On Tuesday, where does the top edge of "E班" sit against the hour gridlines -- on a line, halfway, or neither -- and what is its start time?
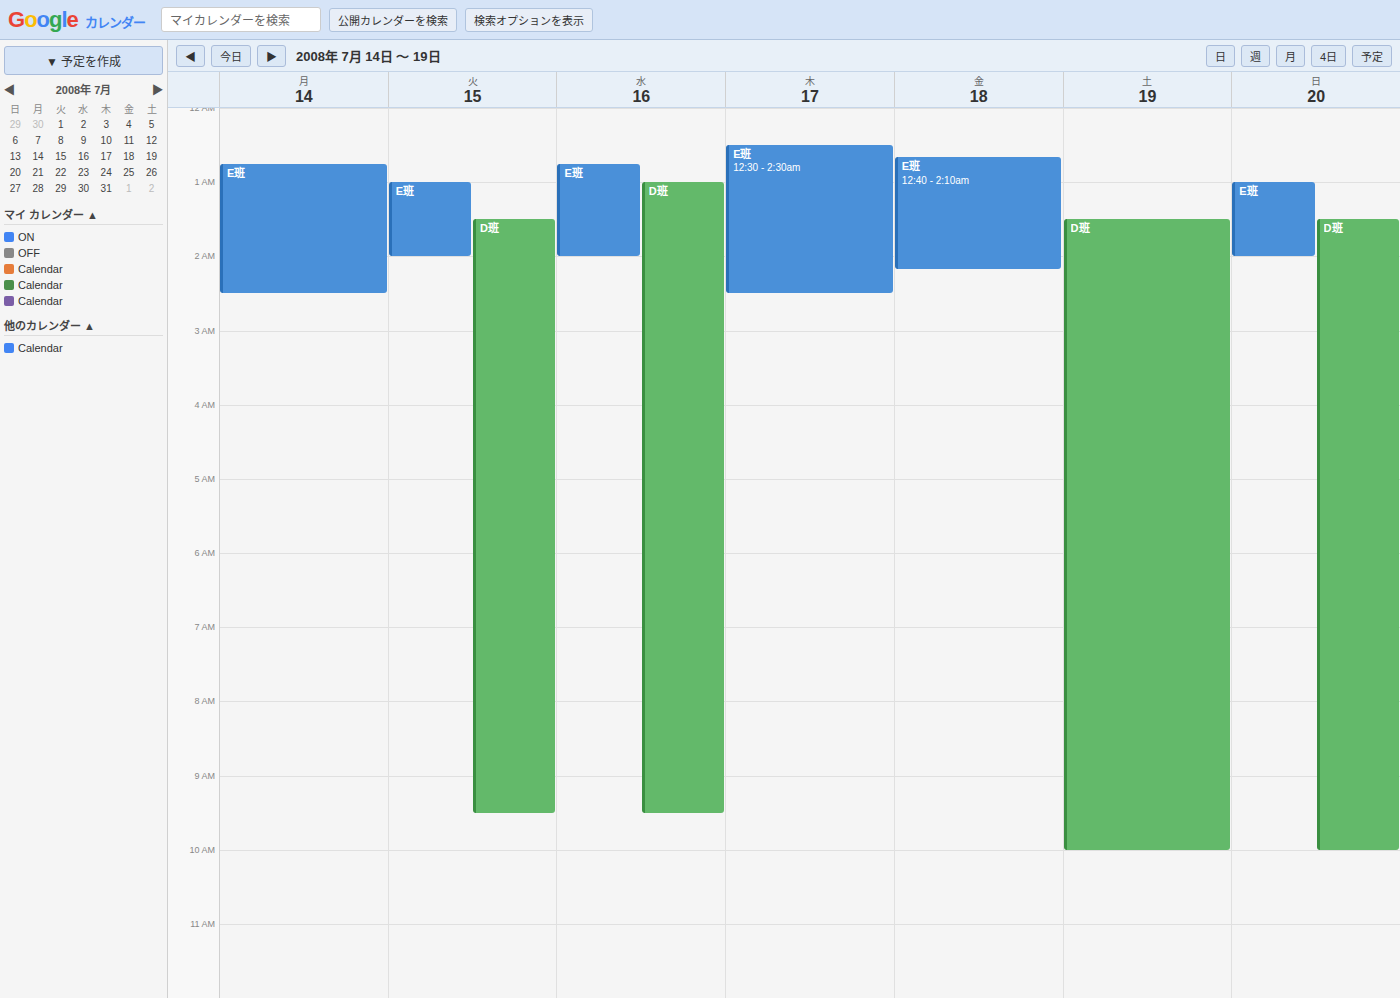
1:00 AM -- exactly on the 1 AM line.